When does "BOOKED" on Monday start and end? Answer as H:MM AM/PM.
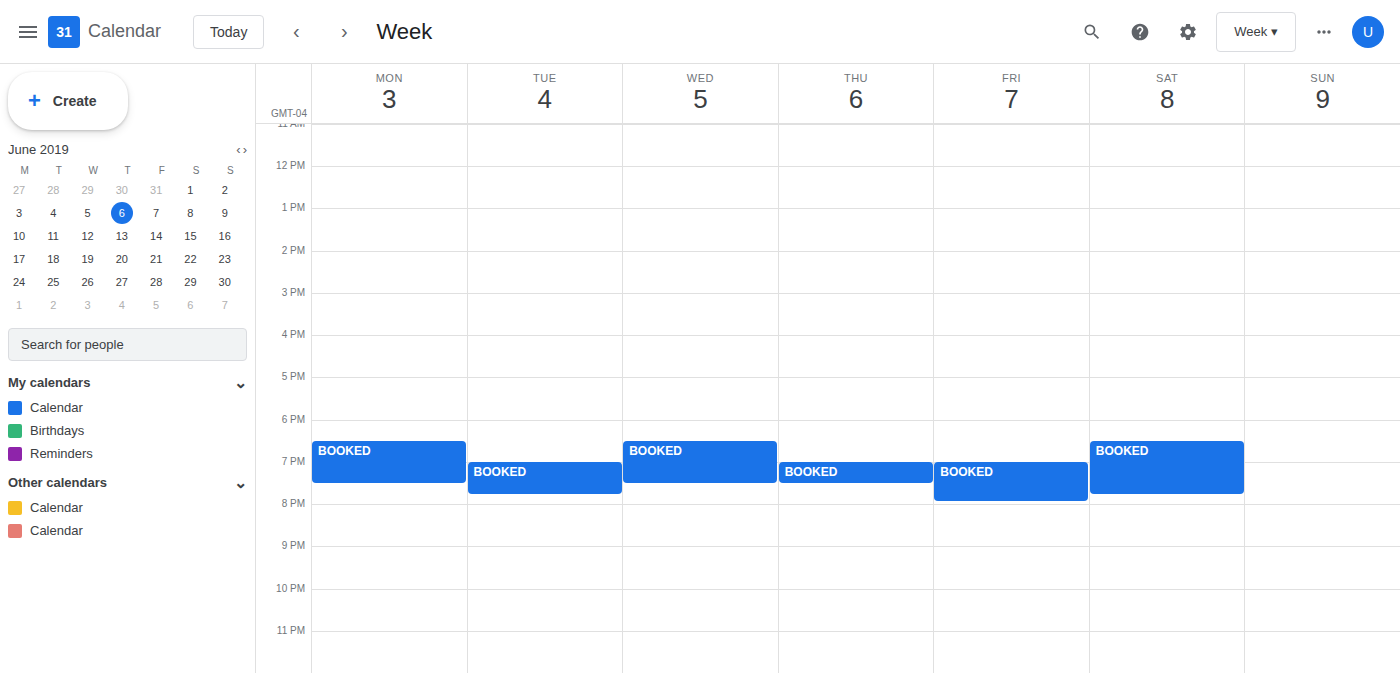
6:30 PM to 7:30 PM